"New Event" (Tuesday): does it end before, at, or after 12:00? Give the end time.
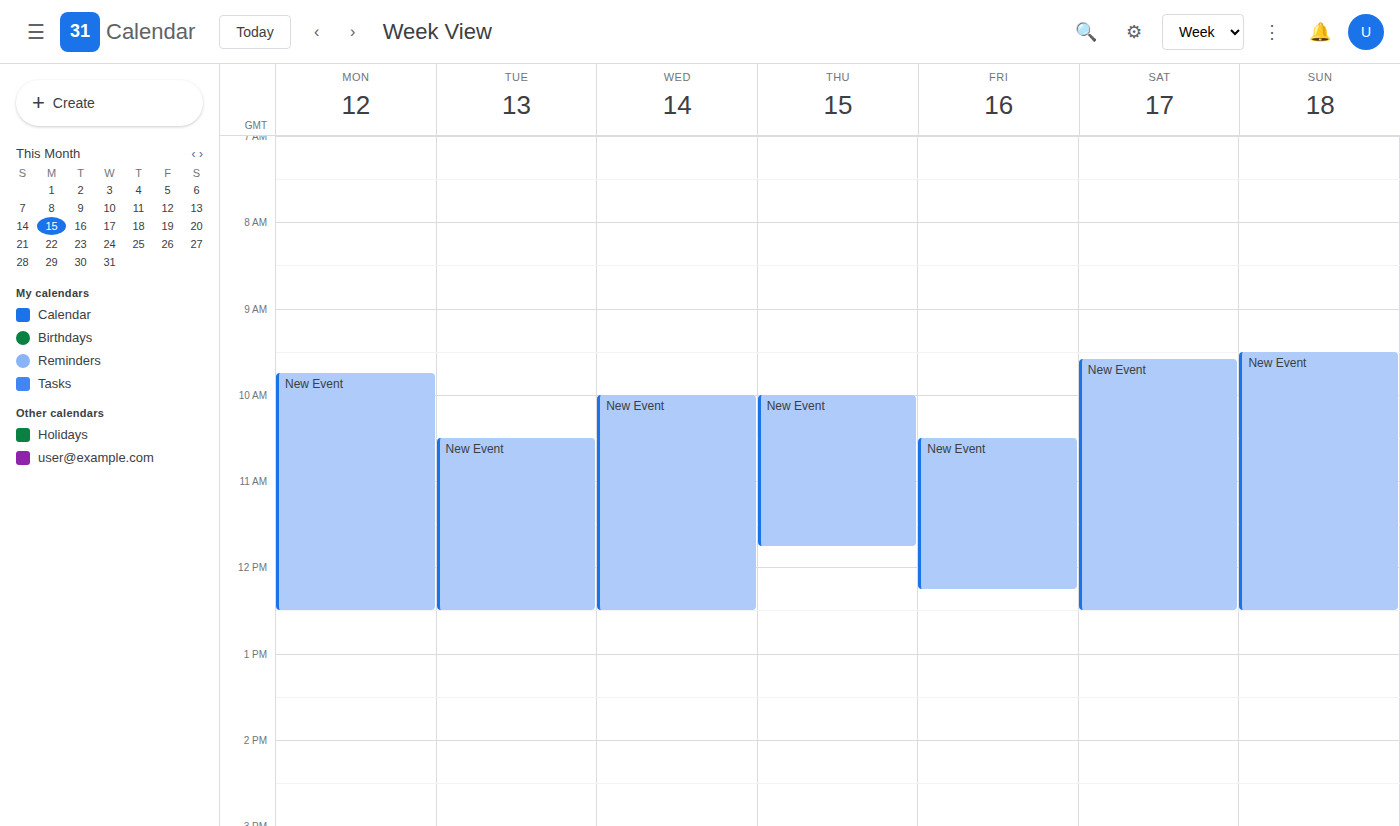
12:30 -- after 12:00, 30 minutes below the 12:00 line.